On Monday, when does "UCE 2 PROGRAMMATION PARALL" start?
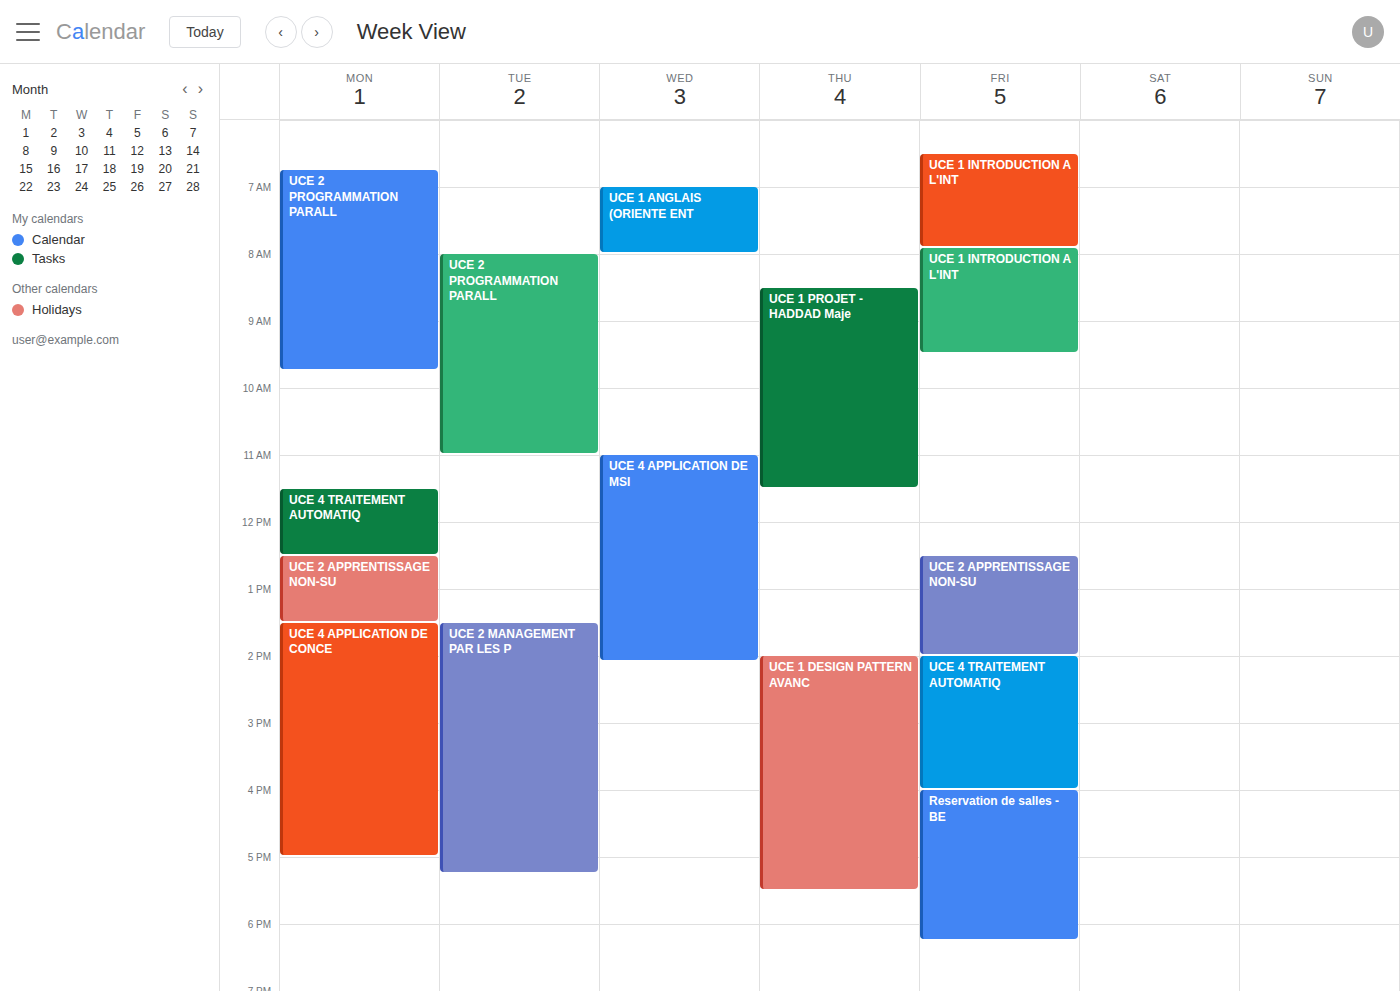
6:45 AM